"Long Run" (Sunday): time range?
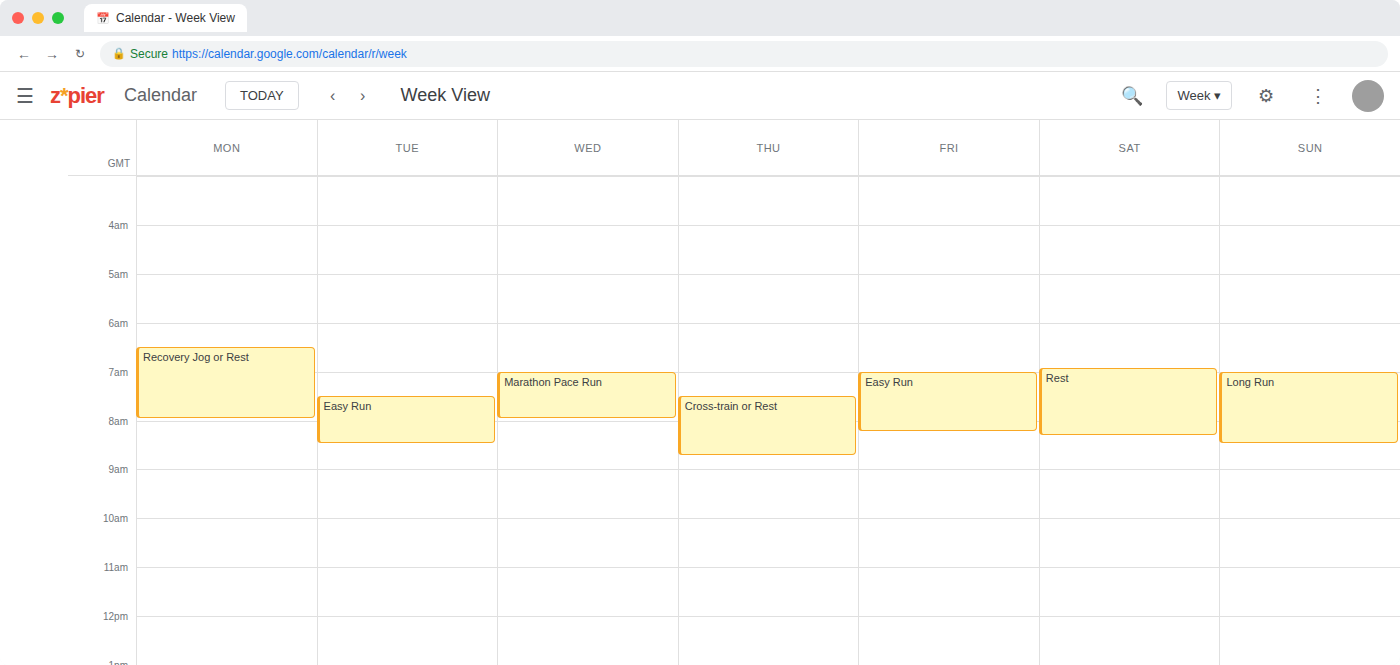
07:00 to 08:30